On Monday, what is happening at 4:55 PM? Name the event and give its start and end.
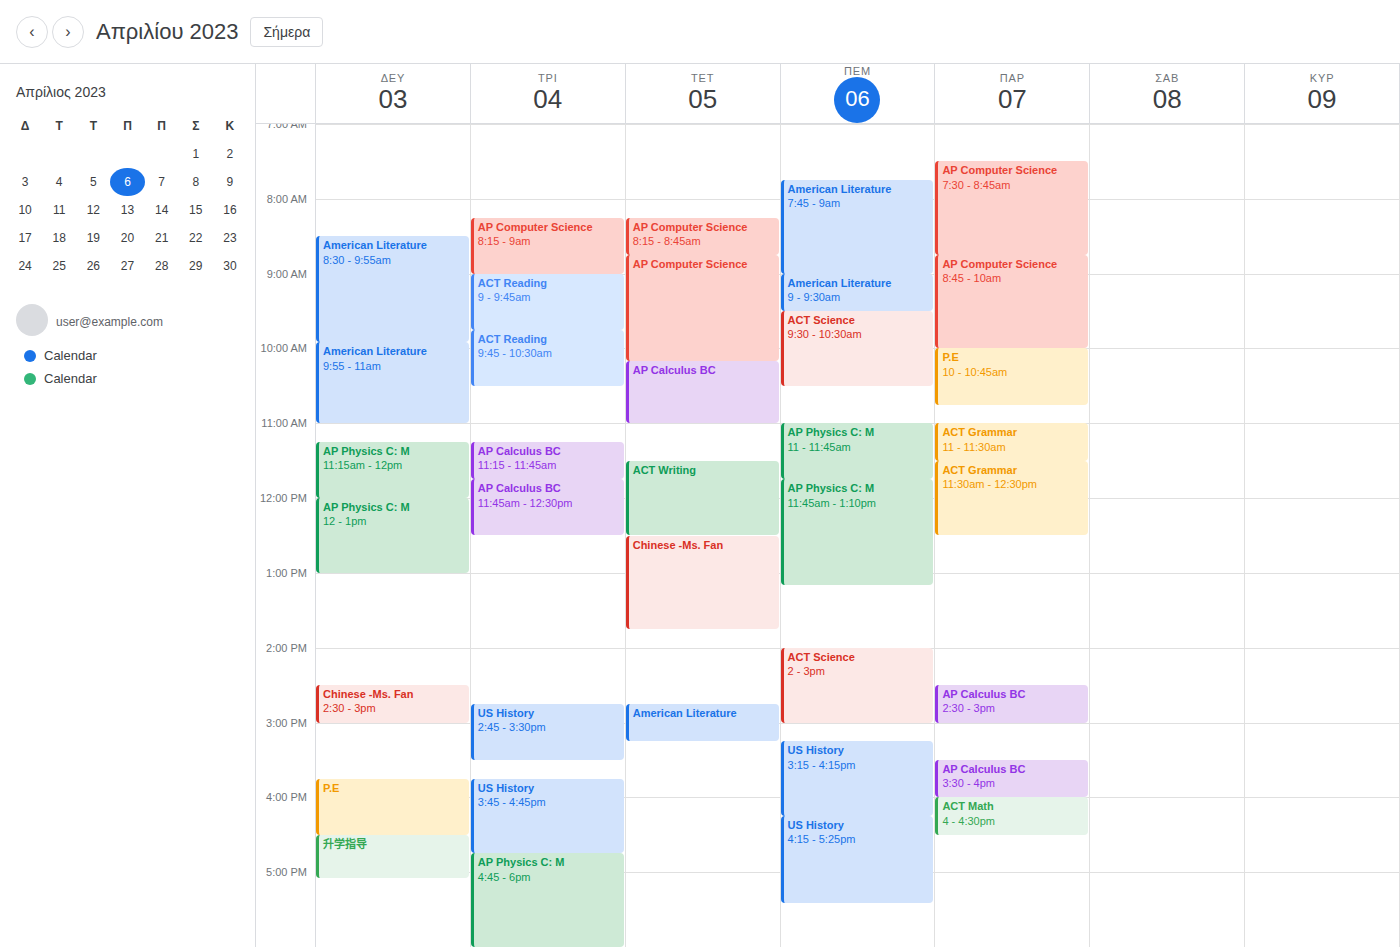
"升学指导", 4:30 PM to 5:05 PM